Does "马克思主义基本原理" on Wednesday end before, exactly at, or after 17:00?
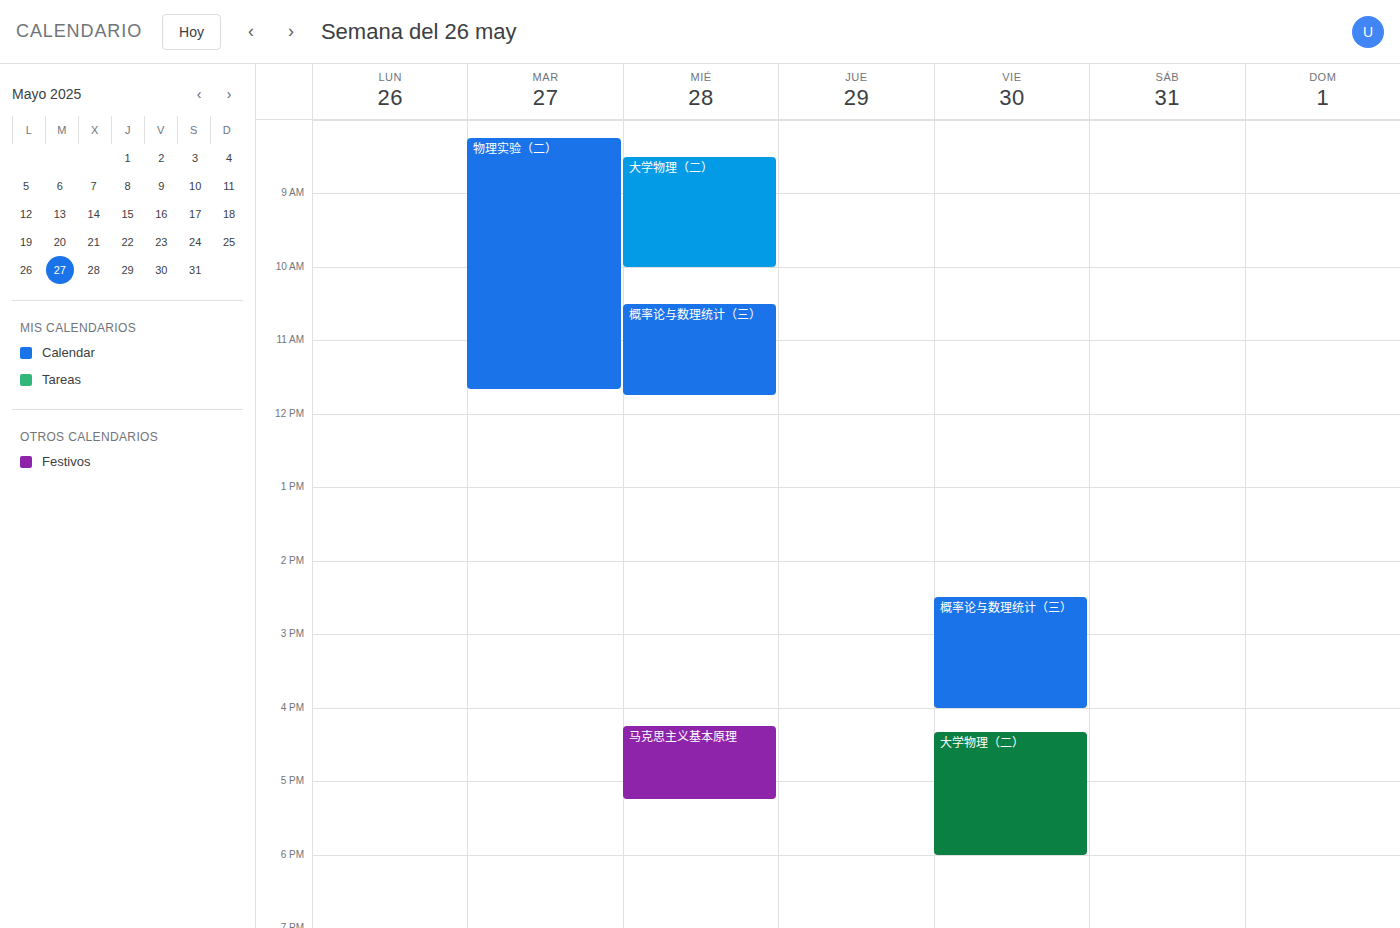
17:15 -- after 17:00, 15 minutes below the 17:00 line.